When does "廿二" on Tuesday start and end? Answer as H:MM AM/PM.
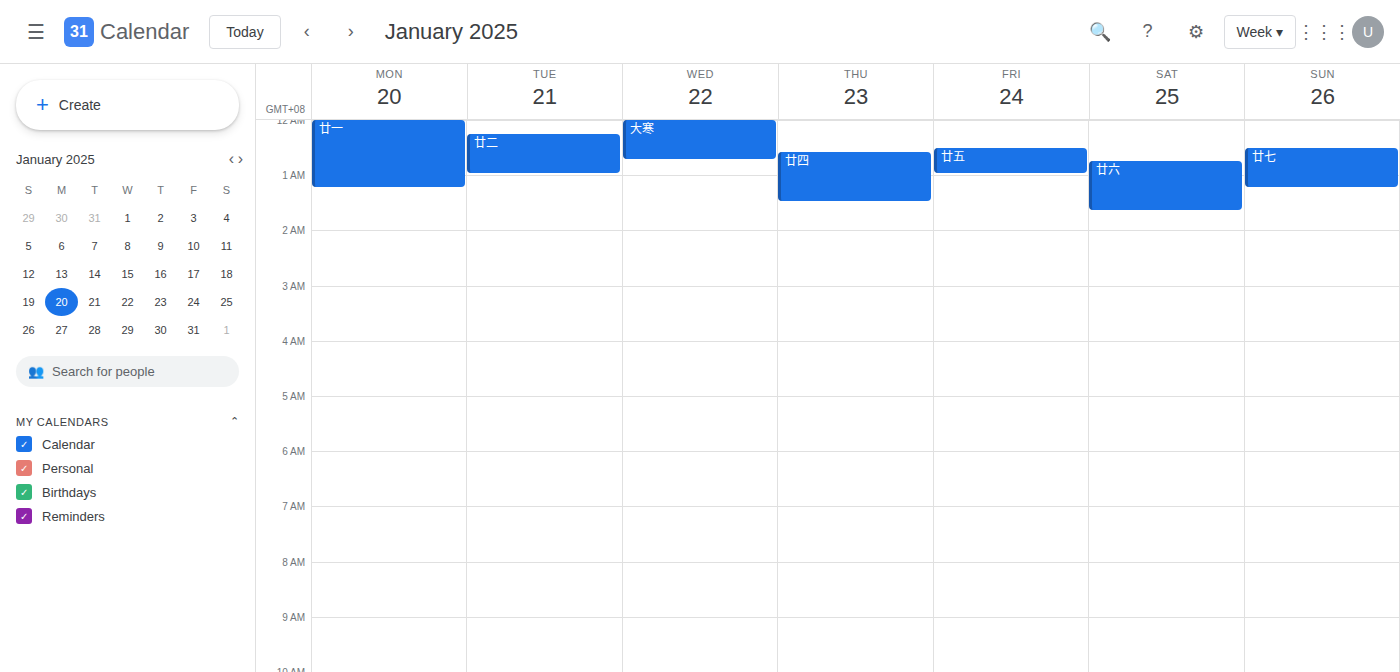
12:15 AM to 1:00 AM